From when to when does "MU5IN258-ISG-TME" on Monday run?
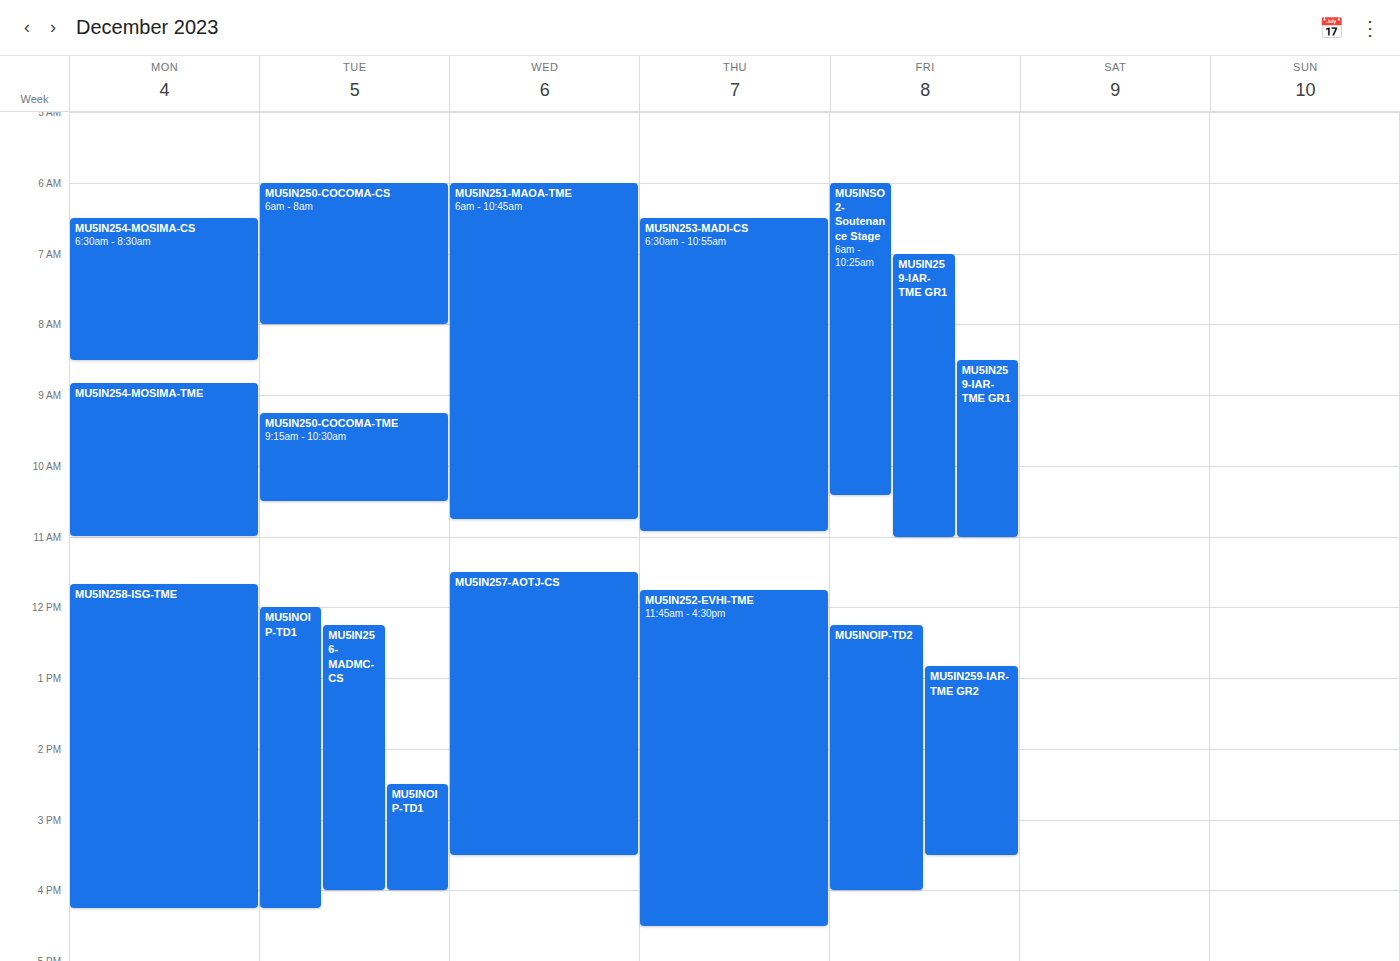
11:40 to 16:15